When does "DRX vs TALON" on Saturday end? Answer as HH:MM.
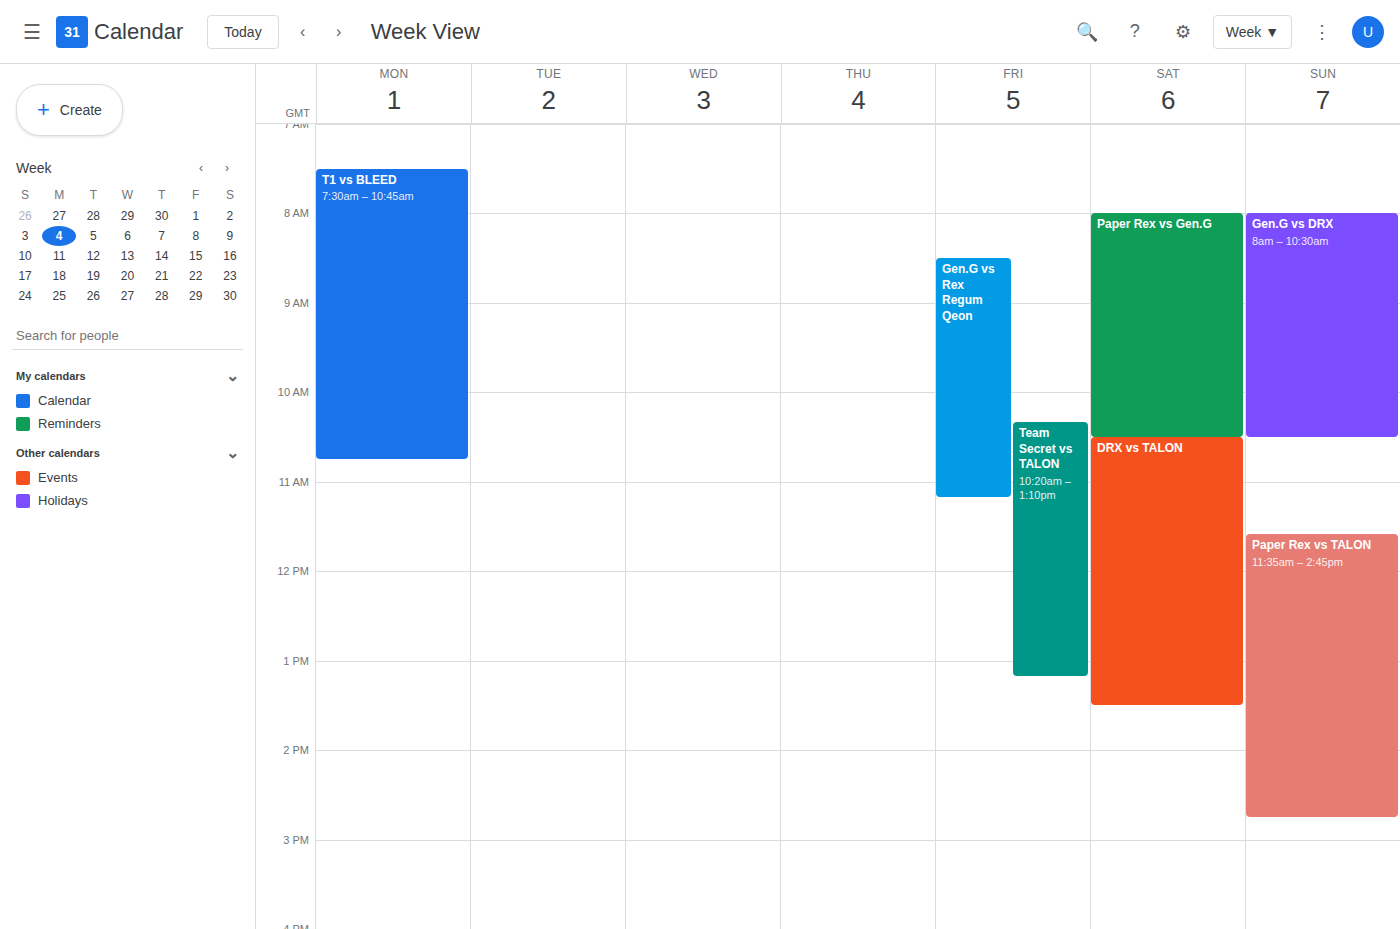
13:30